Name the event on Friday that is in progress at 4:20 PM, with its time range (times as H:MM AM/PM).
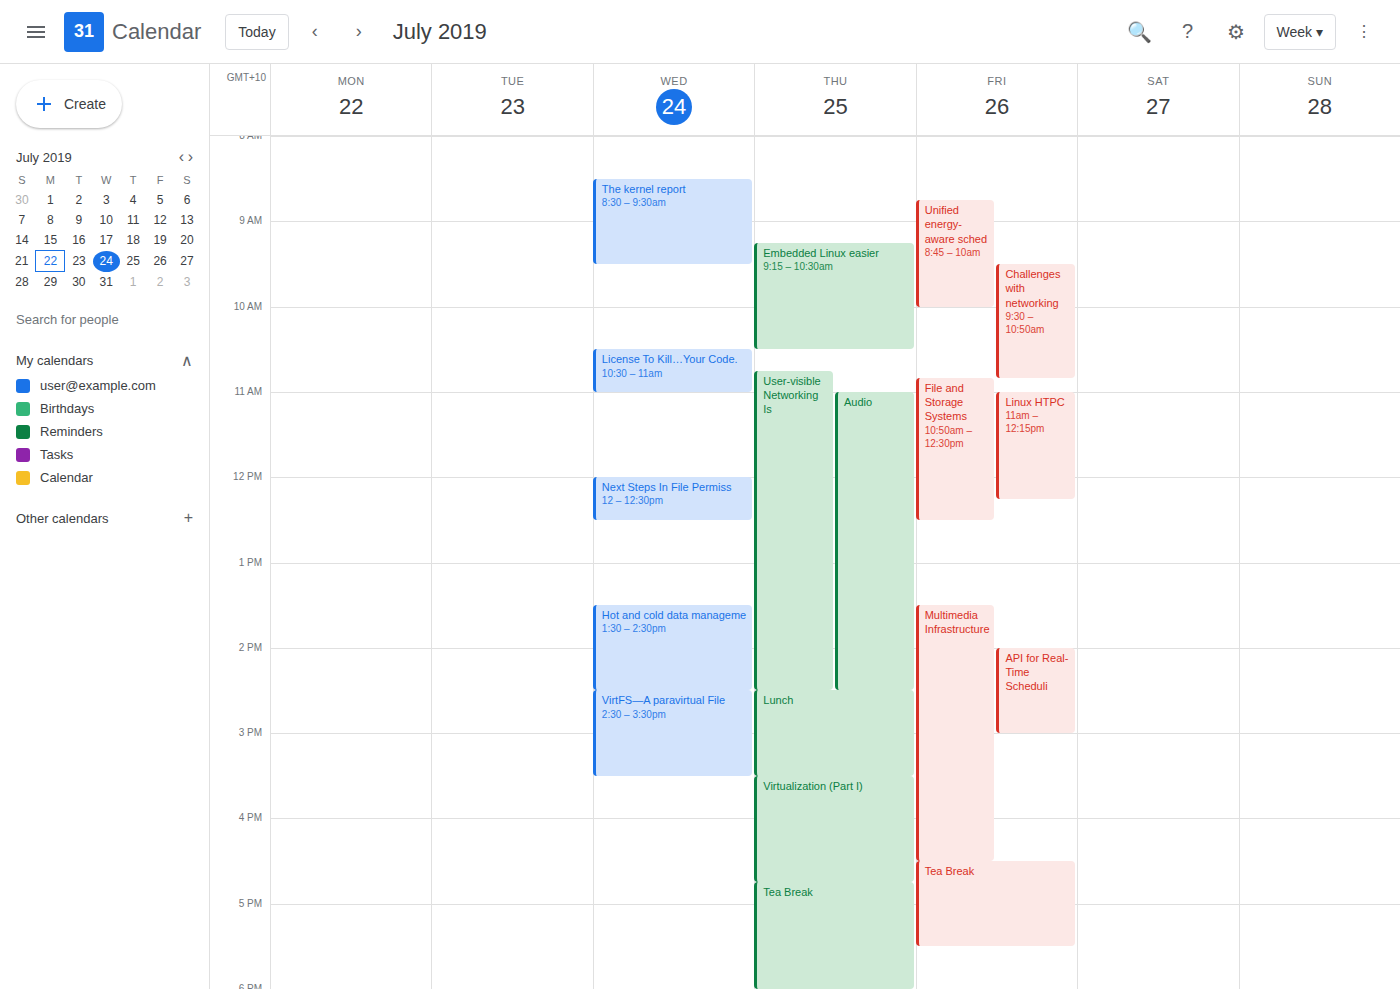
"Multimedia Infrastructure", 1:30 PM to 4:30 PM